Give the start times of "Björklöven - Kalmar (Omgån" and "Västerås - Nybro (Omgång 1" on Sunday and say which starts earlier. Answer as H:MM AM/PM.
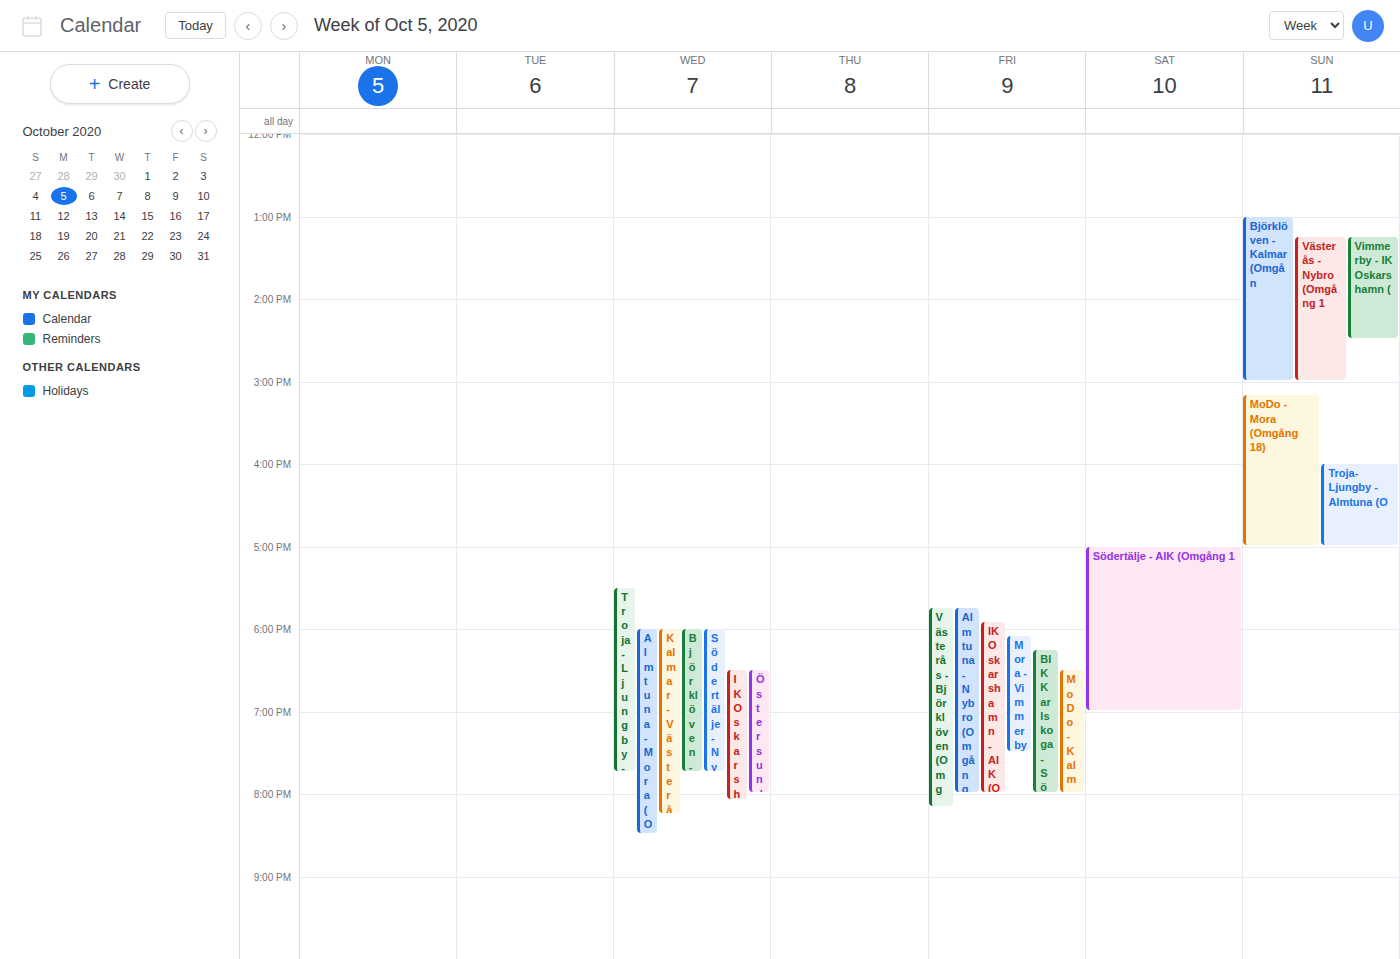
"Björklöven - Kalmar (Omgån" 1:00 PM; "Västerås - Nybro (Omgång 1" 1:15 PM.